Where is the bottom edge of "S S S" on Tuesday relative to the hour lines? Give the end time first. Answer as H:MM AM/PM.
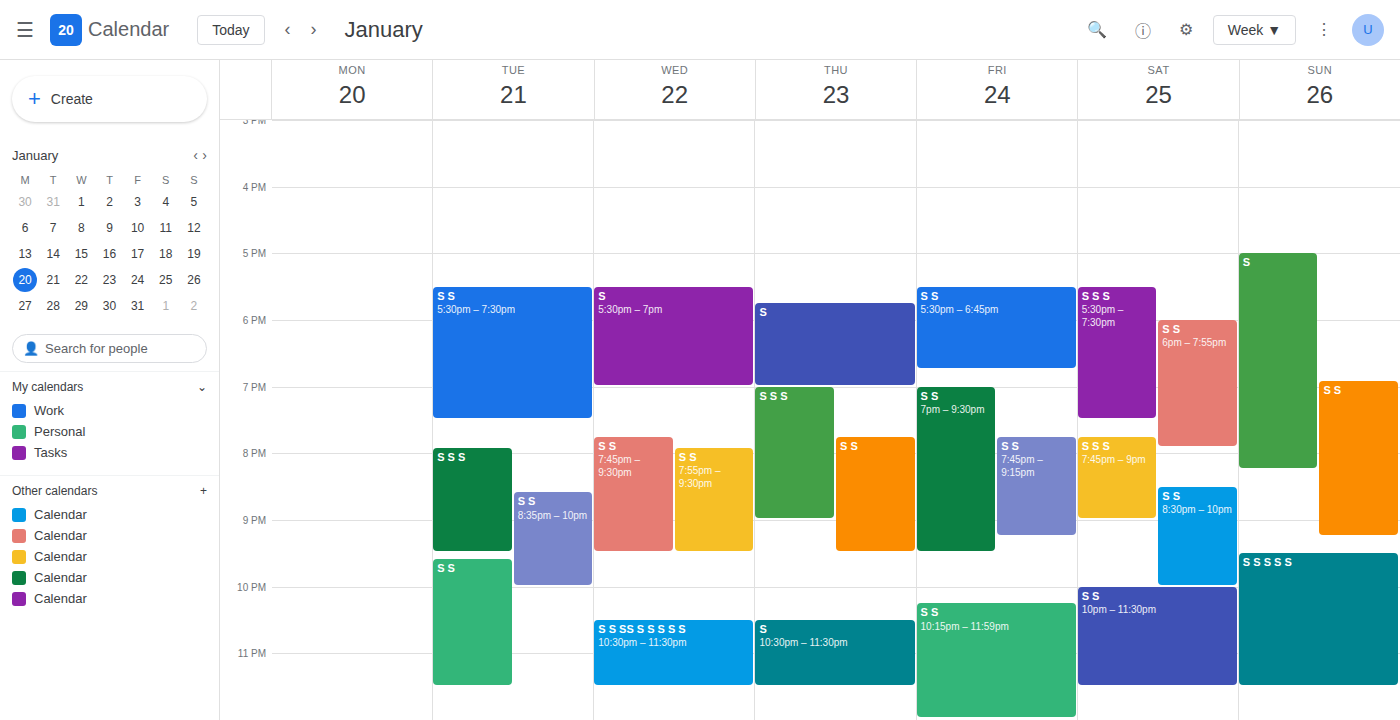
9:30 PM -- halfway between the 9 PM and 10 PM lines.